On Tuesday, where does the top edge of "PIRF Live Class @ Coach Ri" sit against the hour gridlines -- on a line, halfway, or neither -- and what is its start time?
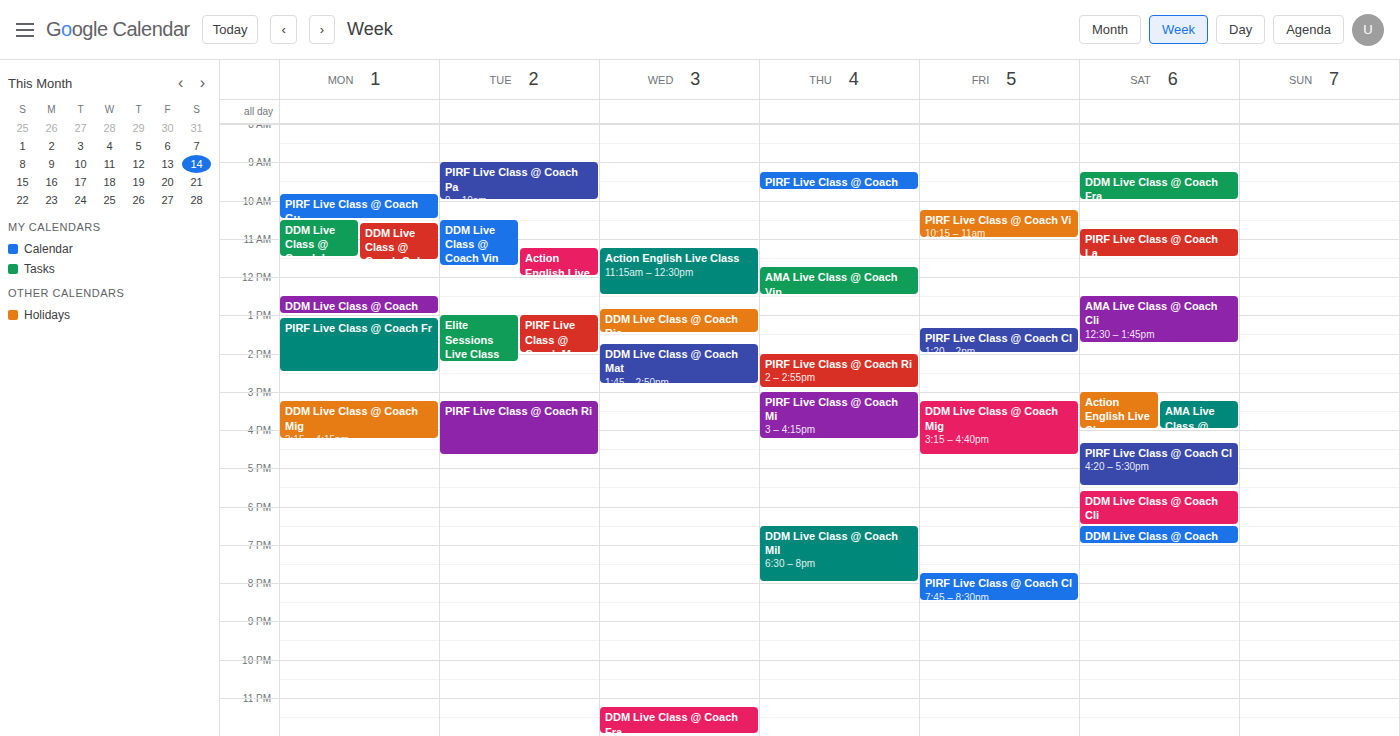
3:15 PM -- neither: a quarter of the way from the 3 PM line to the 4 PM line.